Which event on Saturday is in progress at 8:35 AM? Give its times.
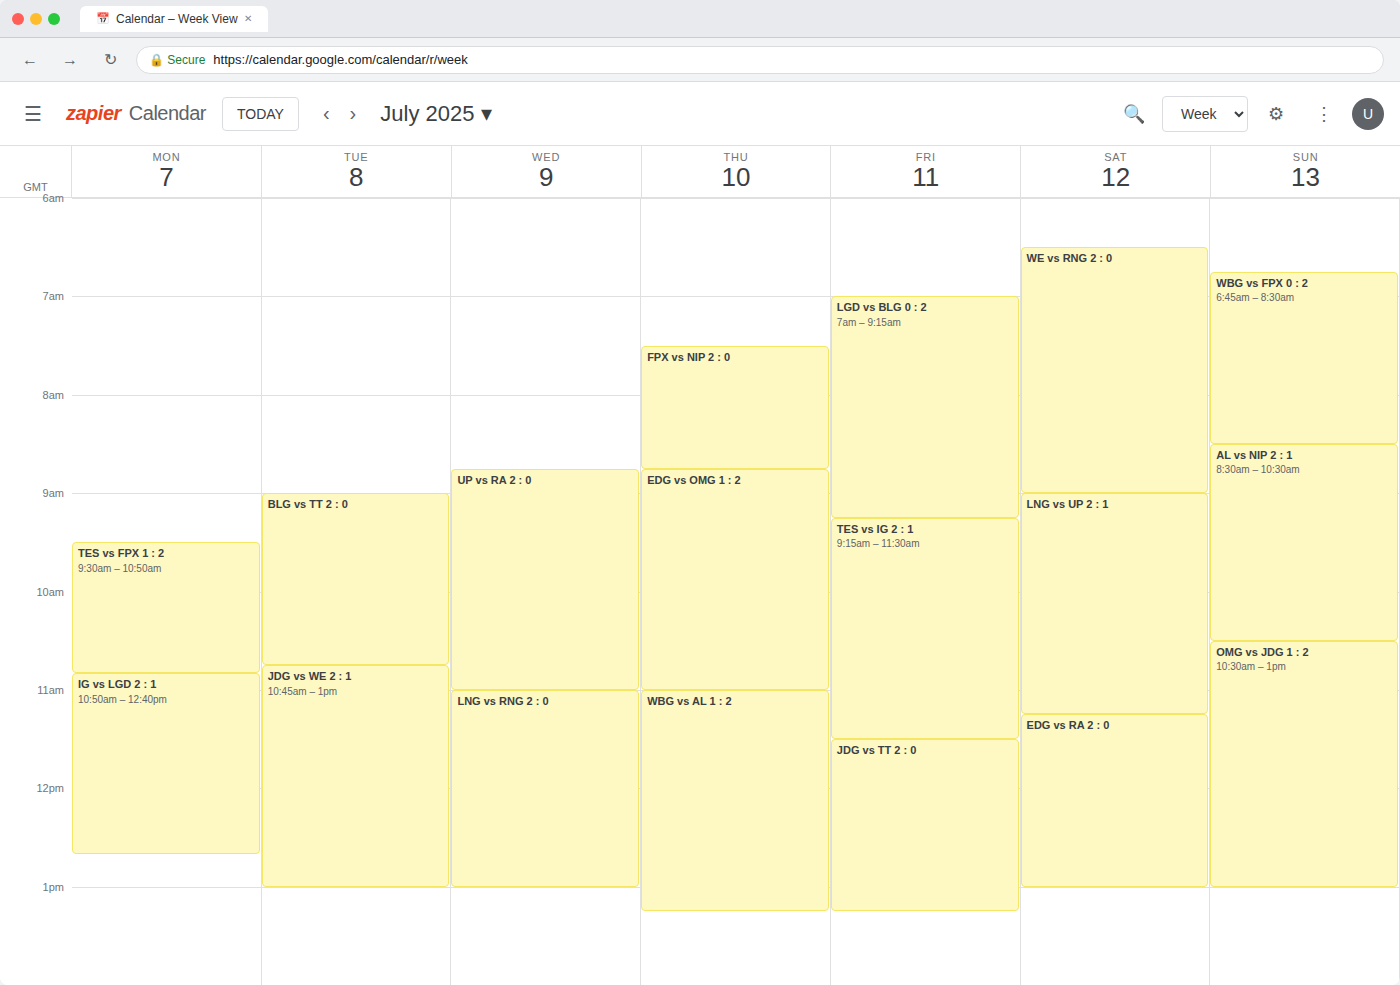
"WE vs RNG 2 : 0", 6:30 AM to 9:00 AM